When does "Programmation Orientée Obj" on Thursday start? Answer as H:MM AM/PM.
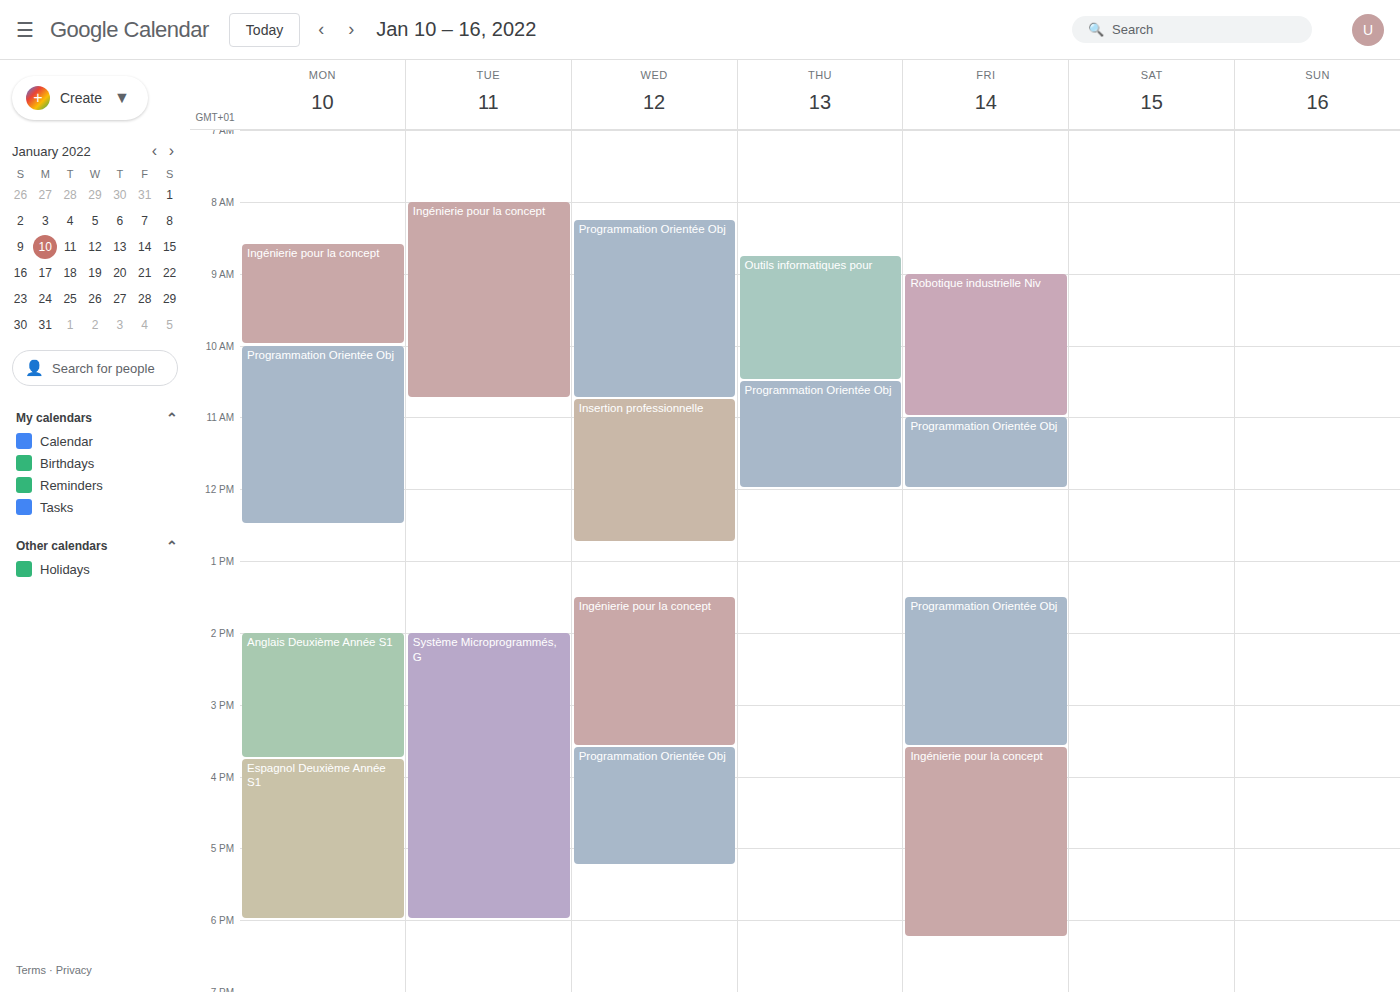
10:30 AM